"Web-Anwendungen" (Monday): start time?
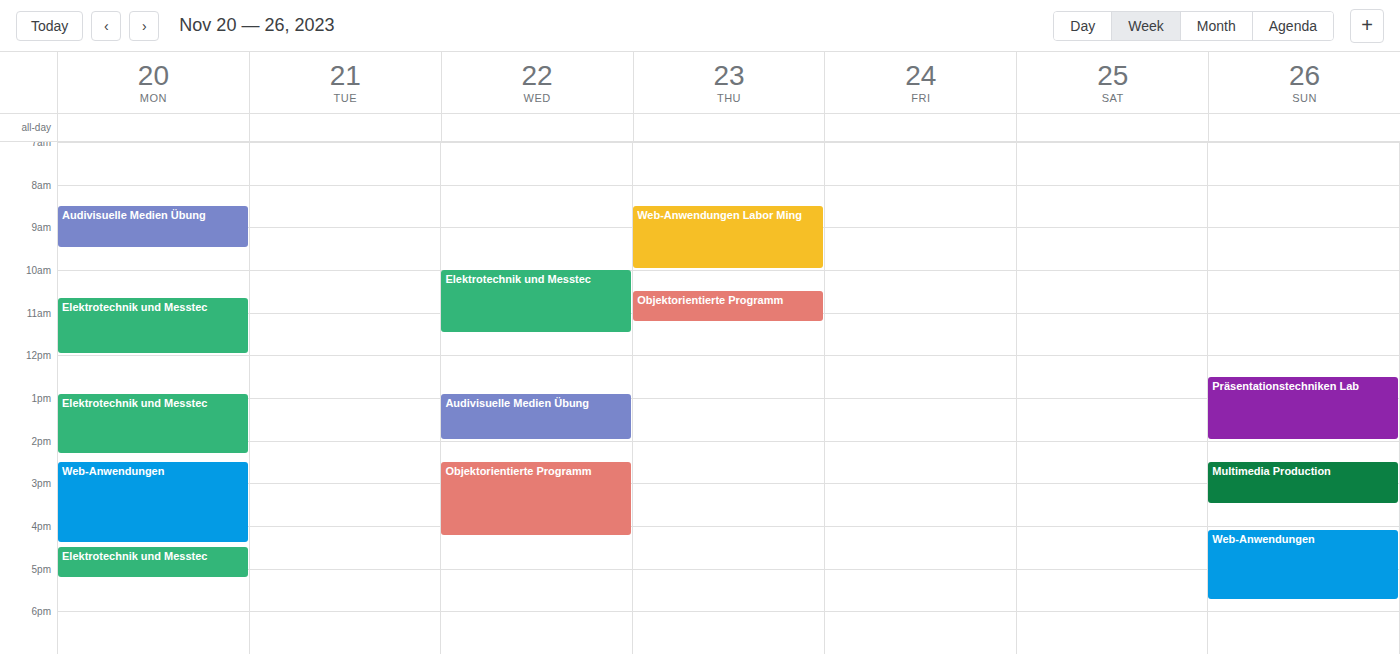
2:30 PM